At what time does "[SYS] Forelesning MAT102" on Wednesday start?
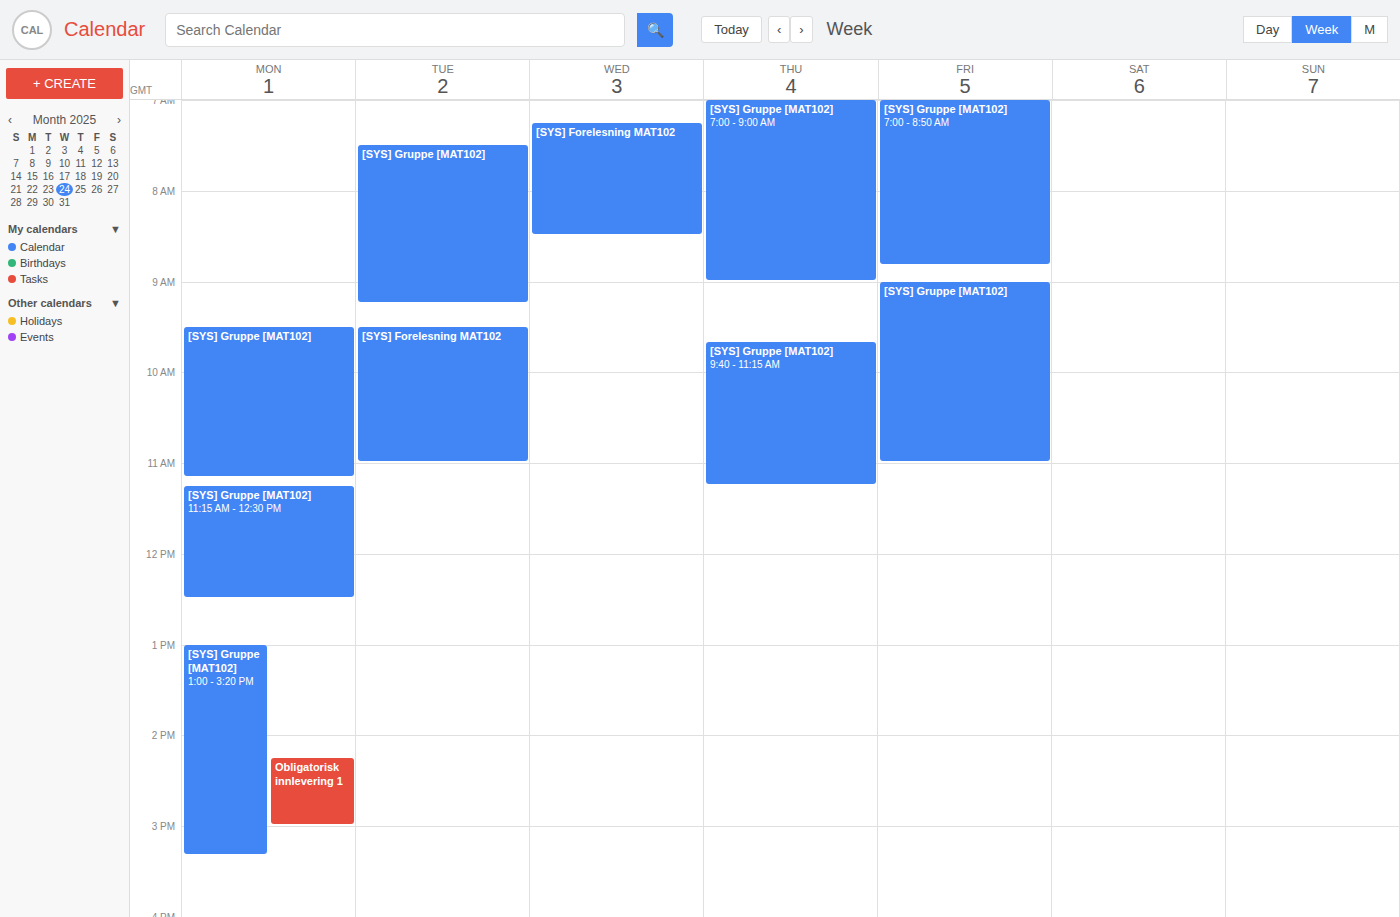
7:15 AM